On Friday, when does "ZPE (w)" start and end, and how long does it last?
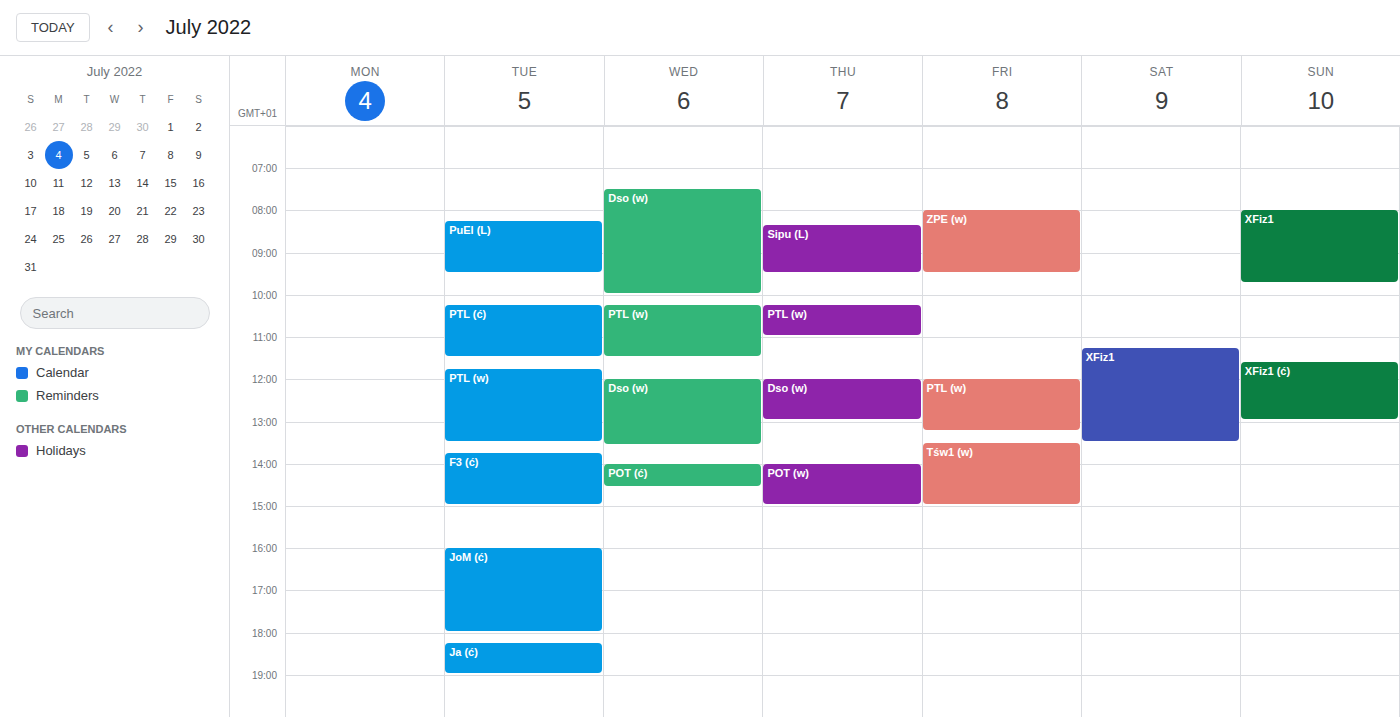
8:00 AM to 9:30 AM, 1 hour 30 minutes